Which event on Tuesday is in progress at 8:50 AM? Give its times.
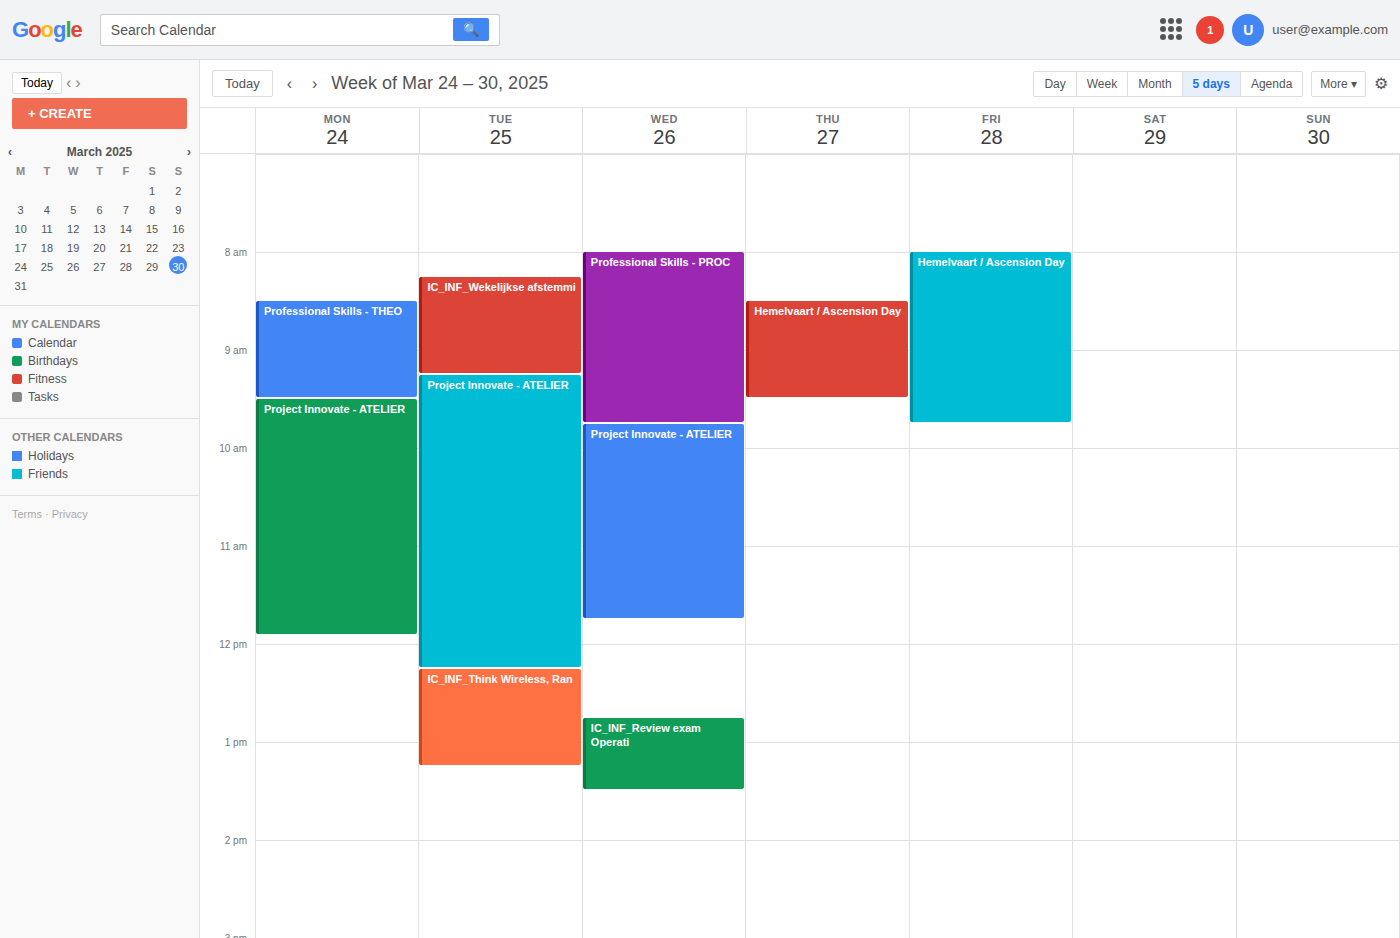
"IC_INF_Wekelijkse afstemmi", 8:15 AM to 9:15 AM